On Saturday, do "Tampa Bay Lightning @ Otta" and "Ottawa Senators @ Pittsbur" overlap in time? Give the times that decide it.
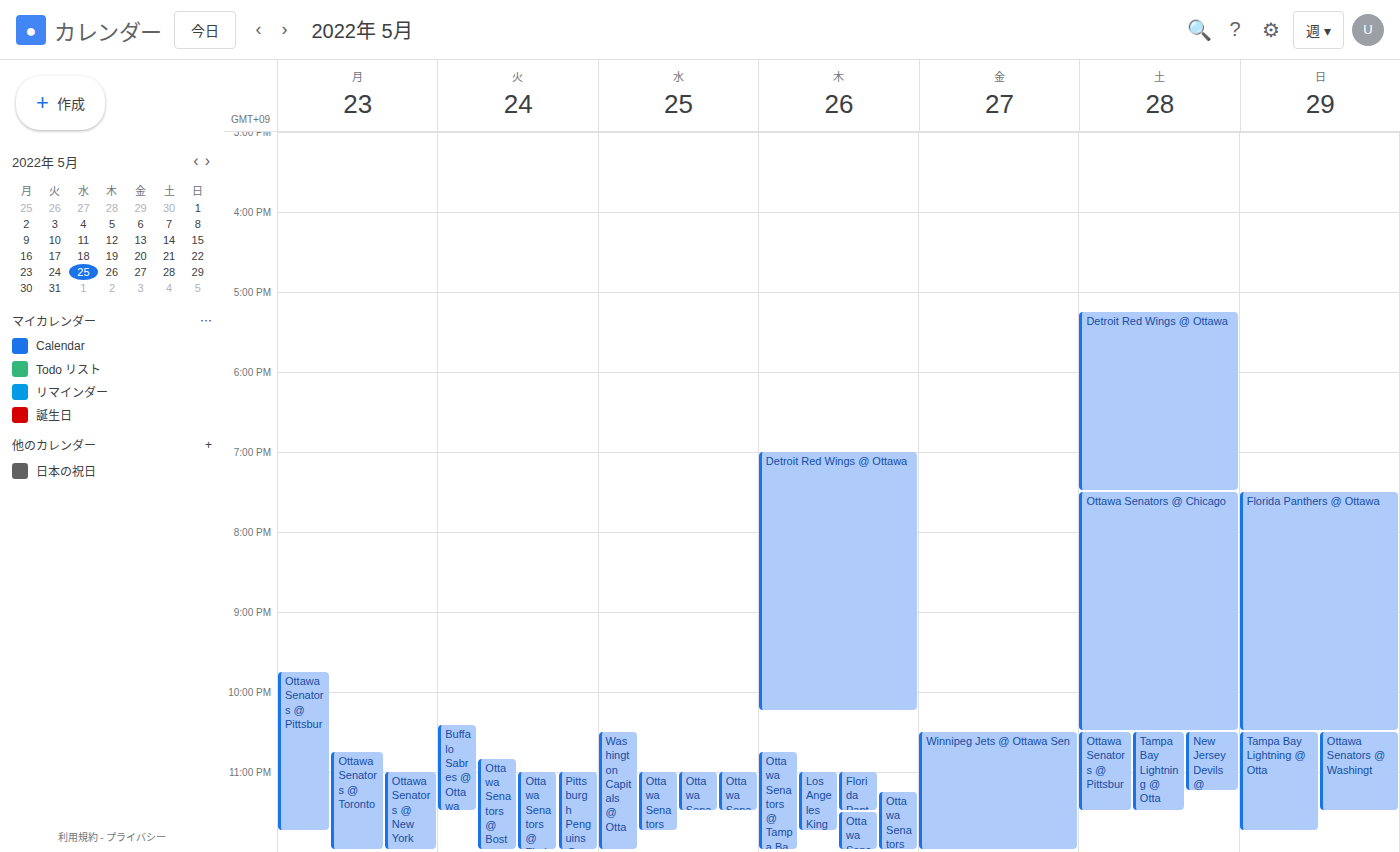
"Ottawa Senators @ Pittsbur" runs 10:30 PM to 11:30 PM, inside "Tampa Bay Lightning @ Otta" -- they overlap.